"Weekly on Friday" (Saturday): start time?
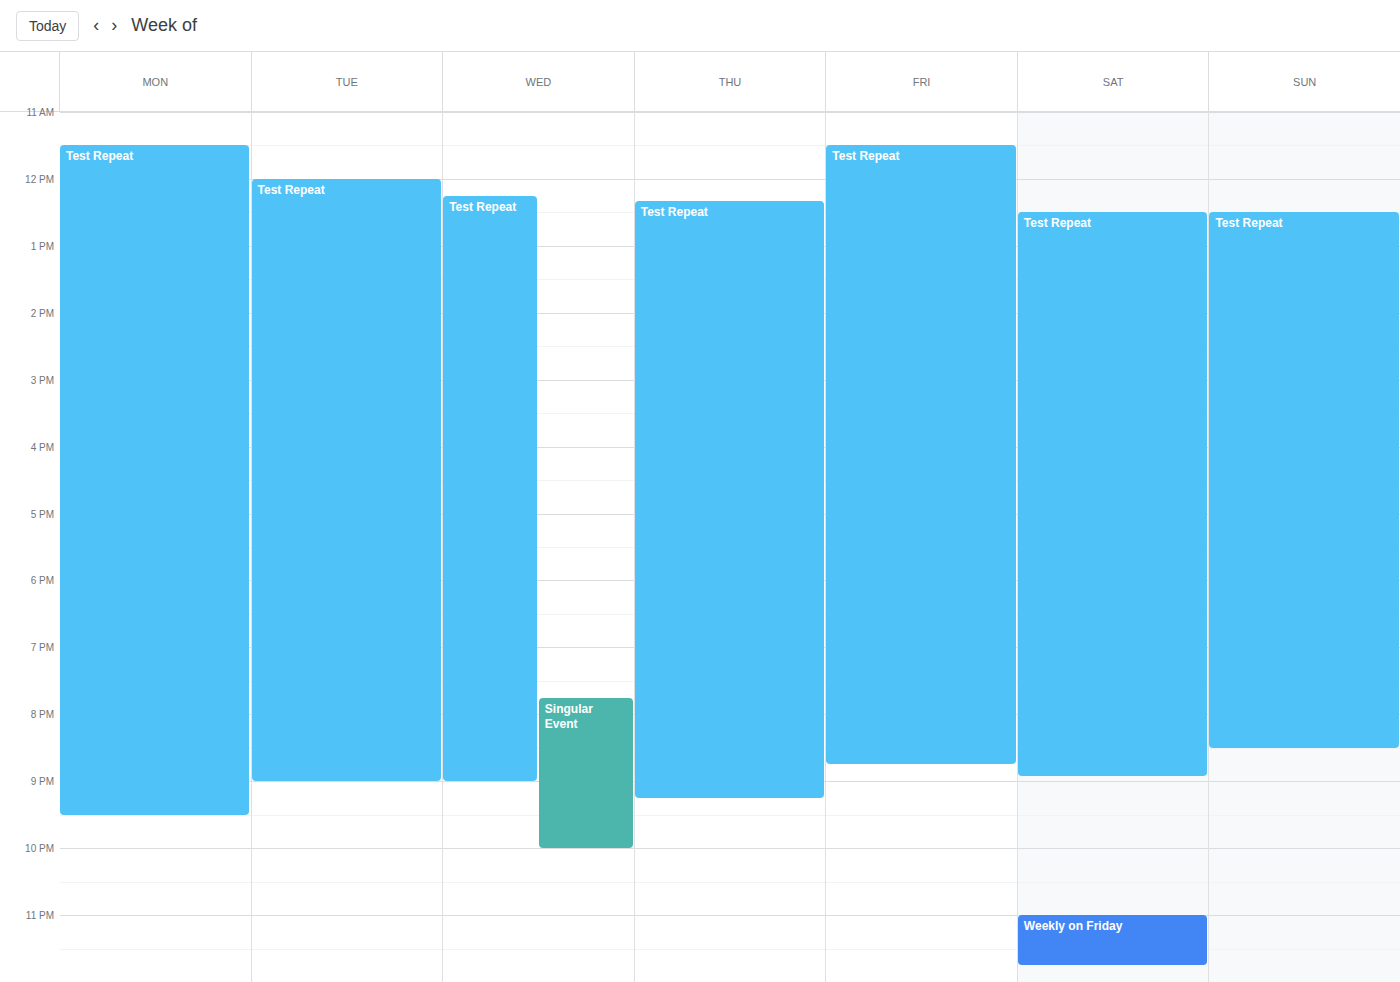
11:00 PM